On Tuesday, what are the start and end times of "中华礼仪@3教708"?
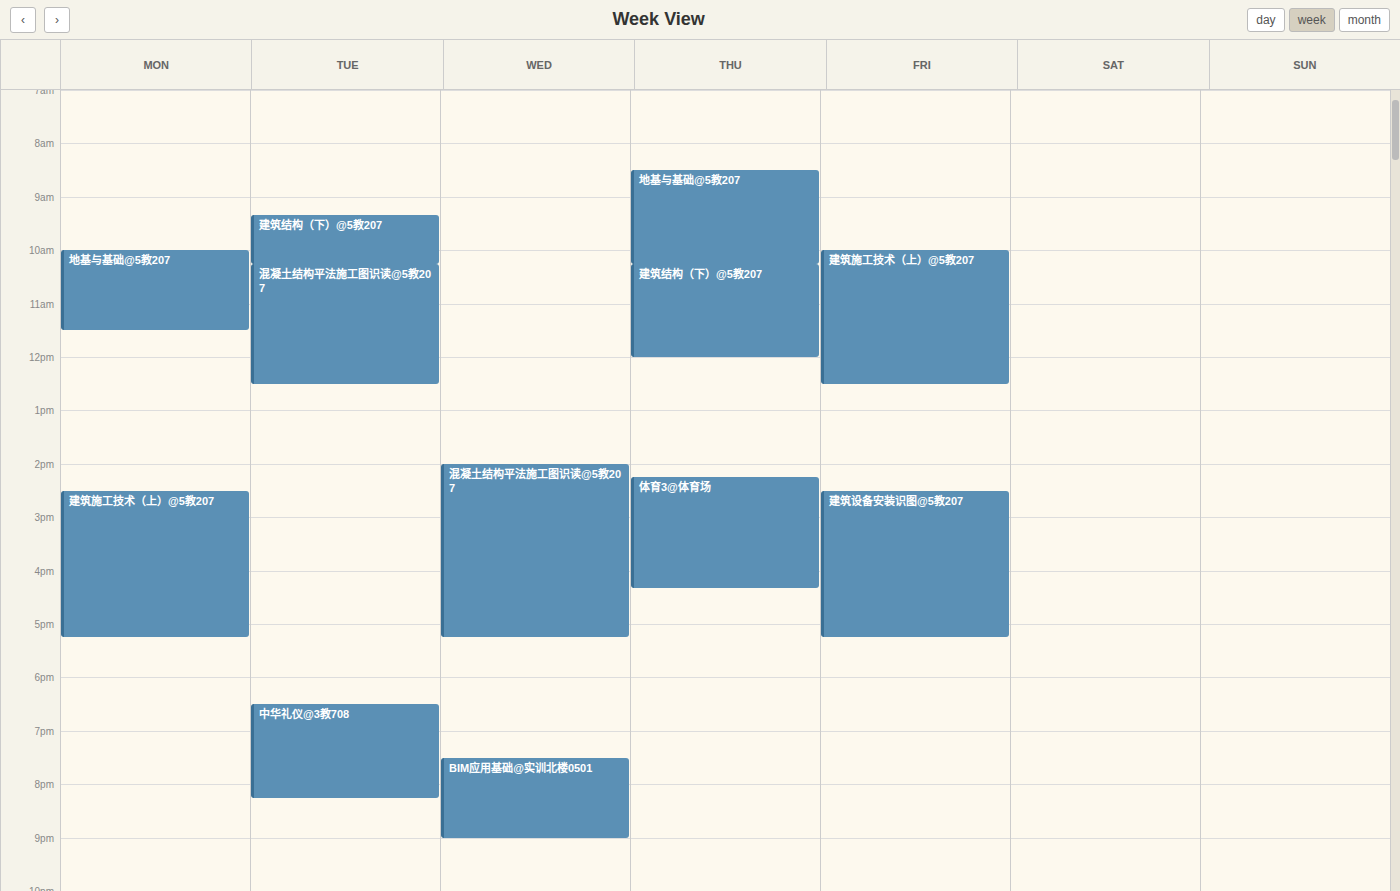
6:30 PM to 8:15 PM